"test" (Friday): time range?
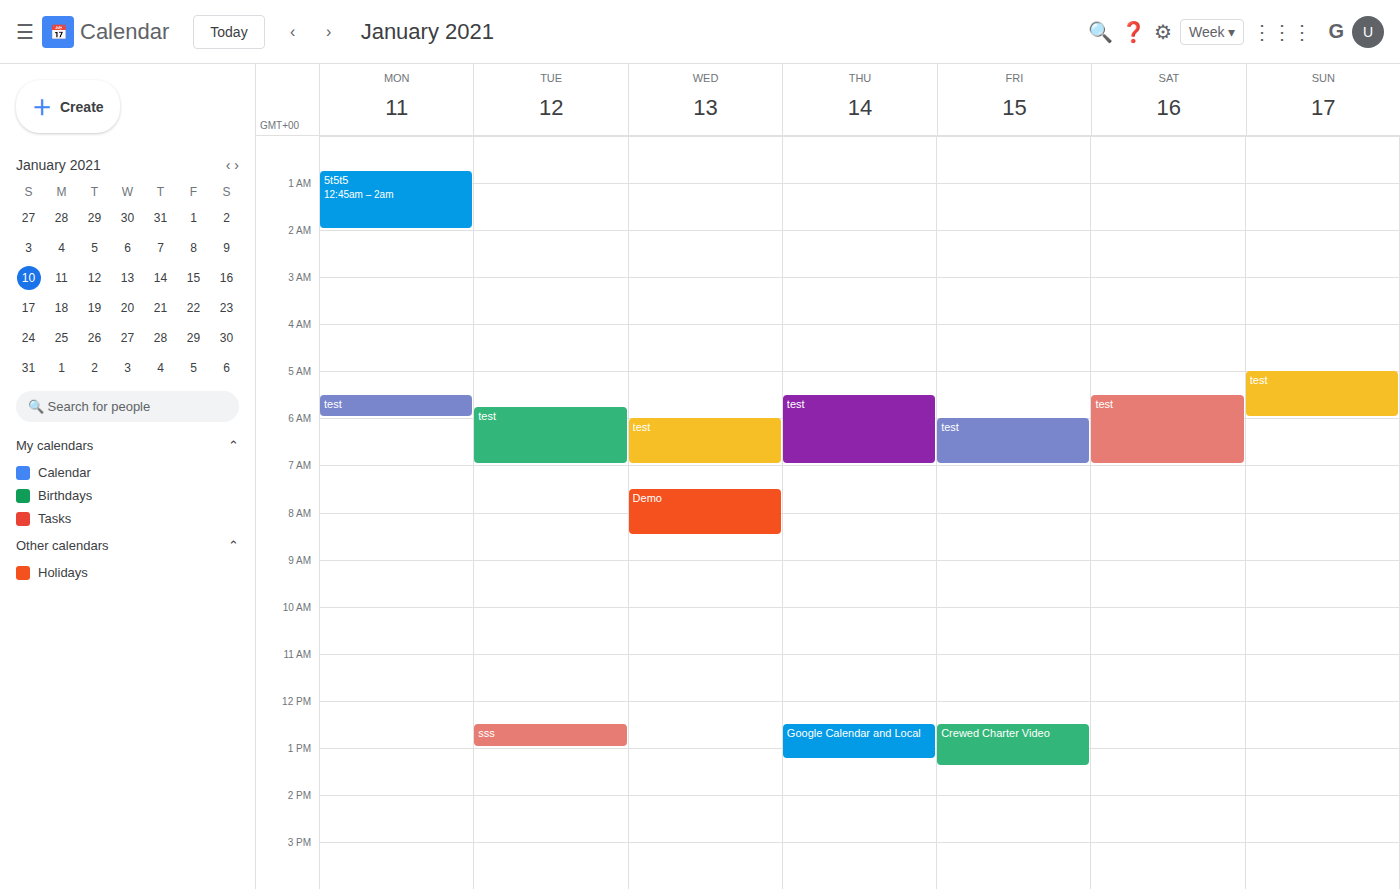
6:00 AM to 7:00 AM